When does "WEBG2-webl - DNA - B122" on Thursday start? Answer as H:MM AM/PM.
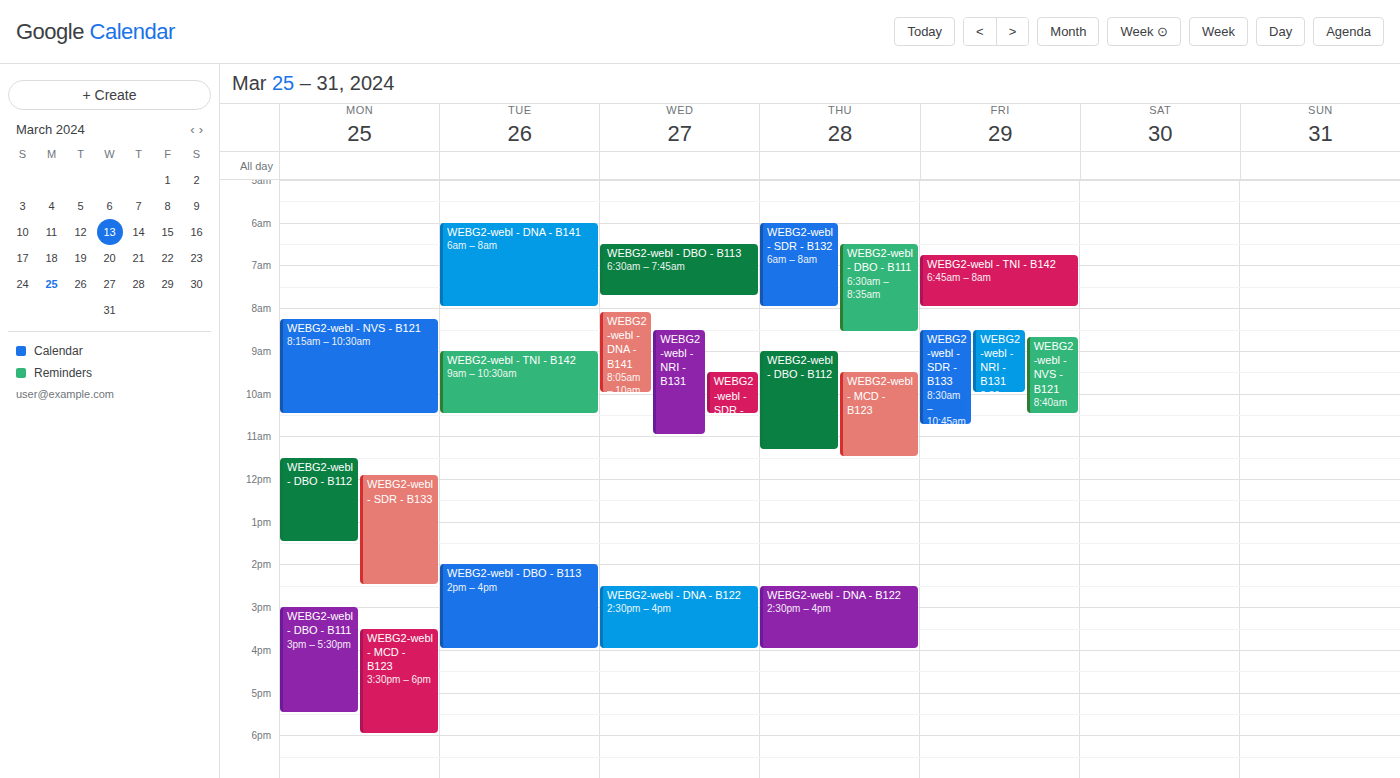
2:30 PM